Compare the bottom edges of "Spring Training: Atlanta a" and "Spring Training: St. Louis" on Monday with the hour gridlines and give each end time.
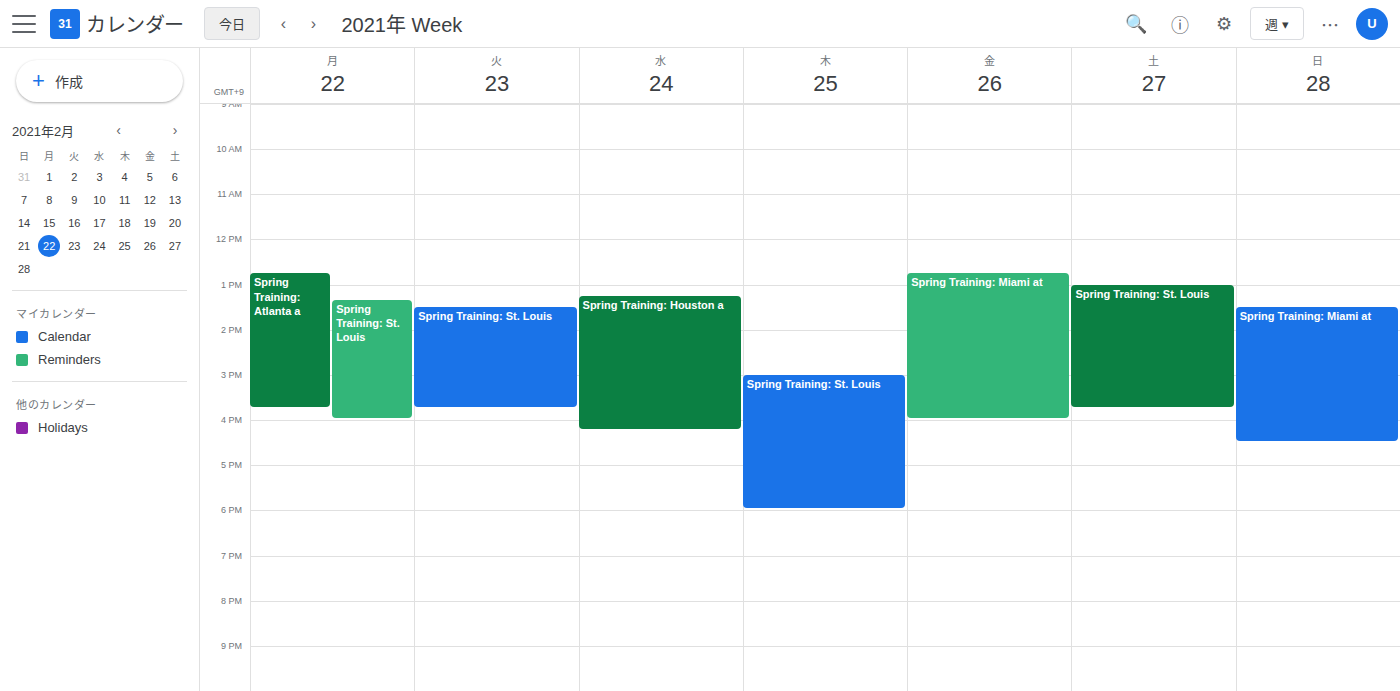
"Spring Training: Atlanta a": 3:45 PM, neither: three quarters of the way from the 3 PM line to the 4 PM line. "Spring Training: St. Louis": 4:00 PM, exactly on the 4 PM line.